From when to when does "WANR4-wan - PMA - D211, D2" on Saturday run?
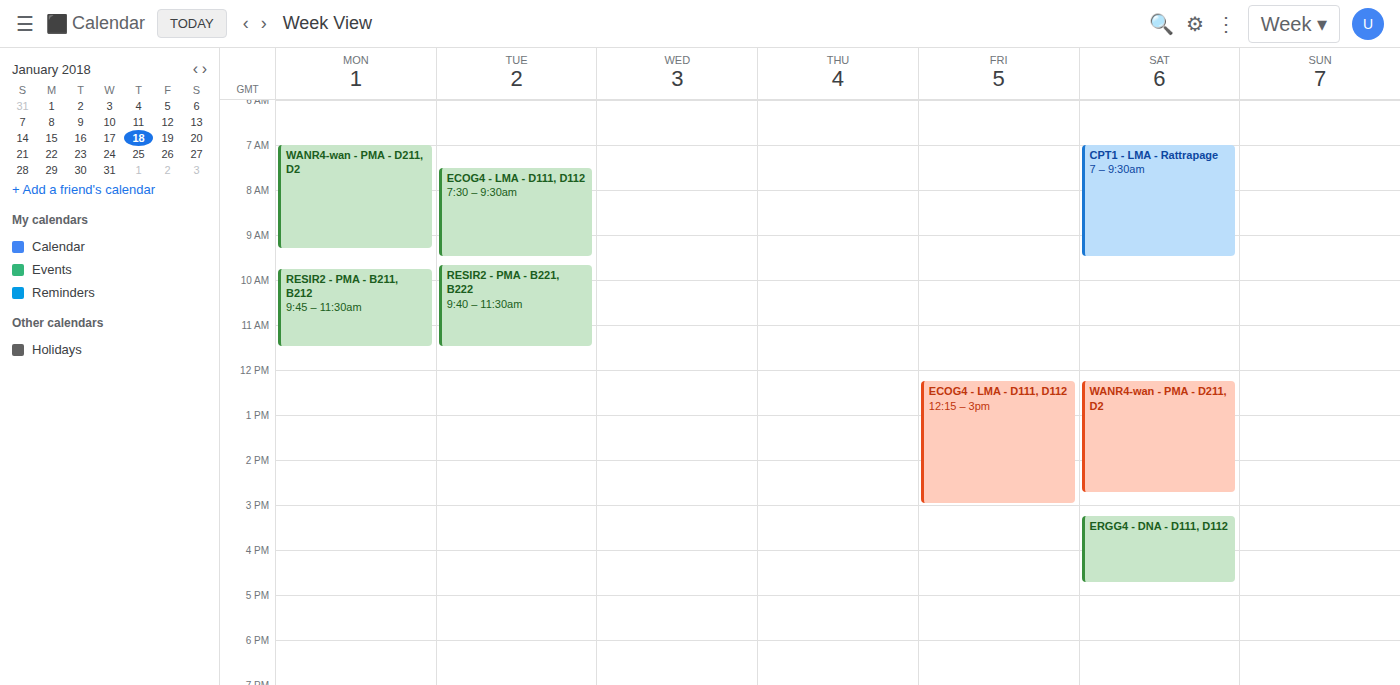
12:15 to 14:45